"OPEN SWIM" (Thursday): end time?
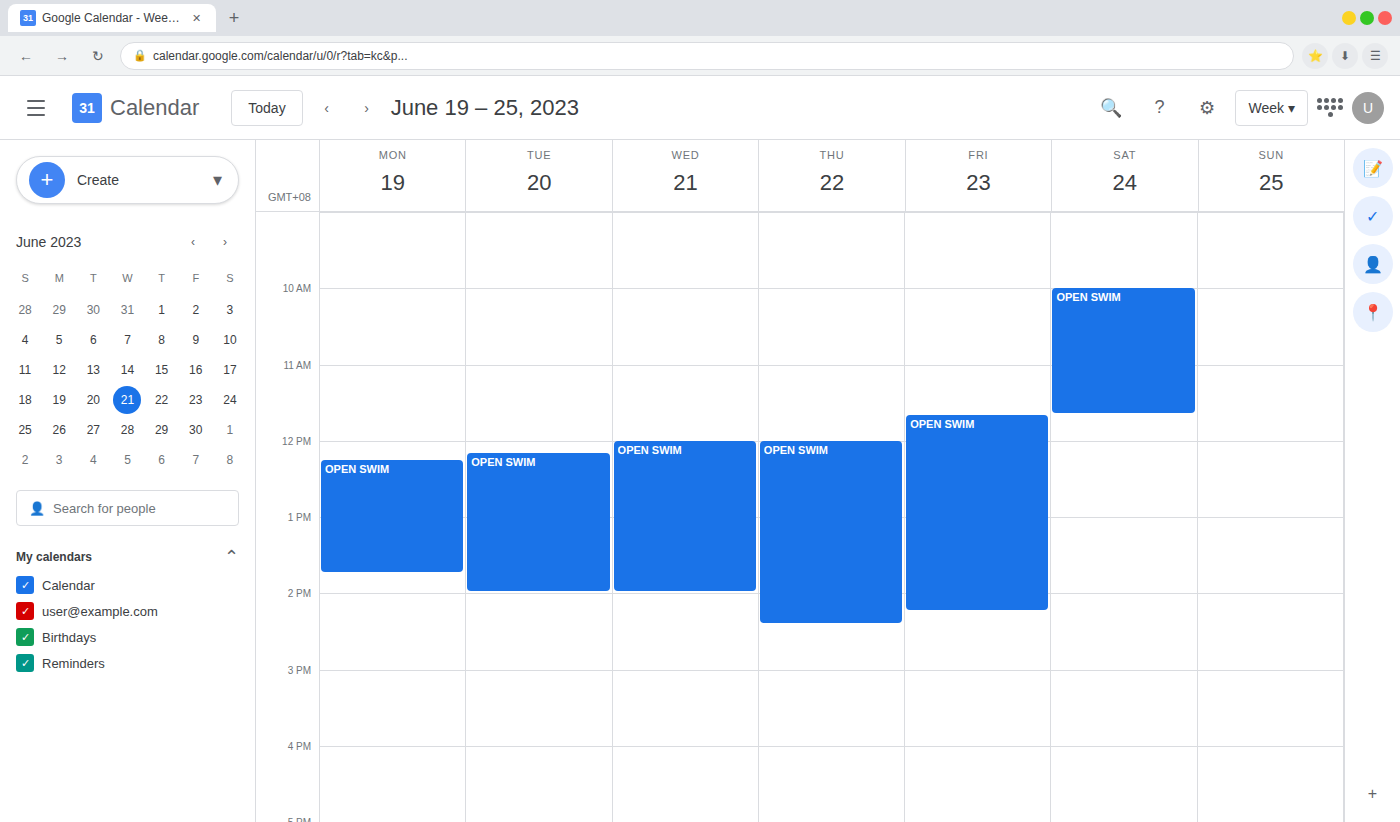
2:25 PM